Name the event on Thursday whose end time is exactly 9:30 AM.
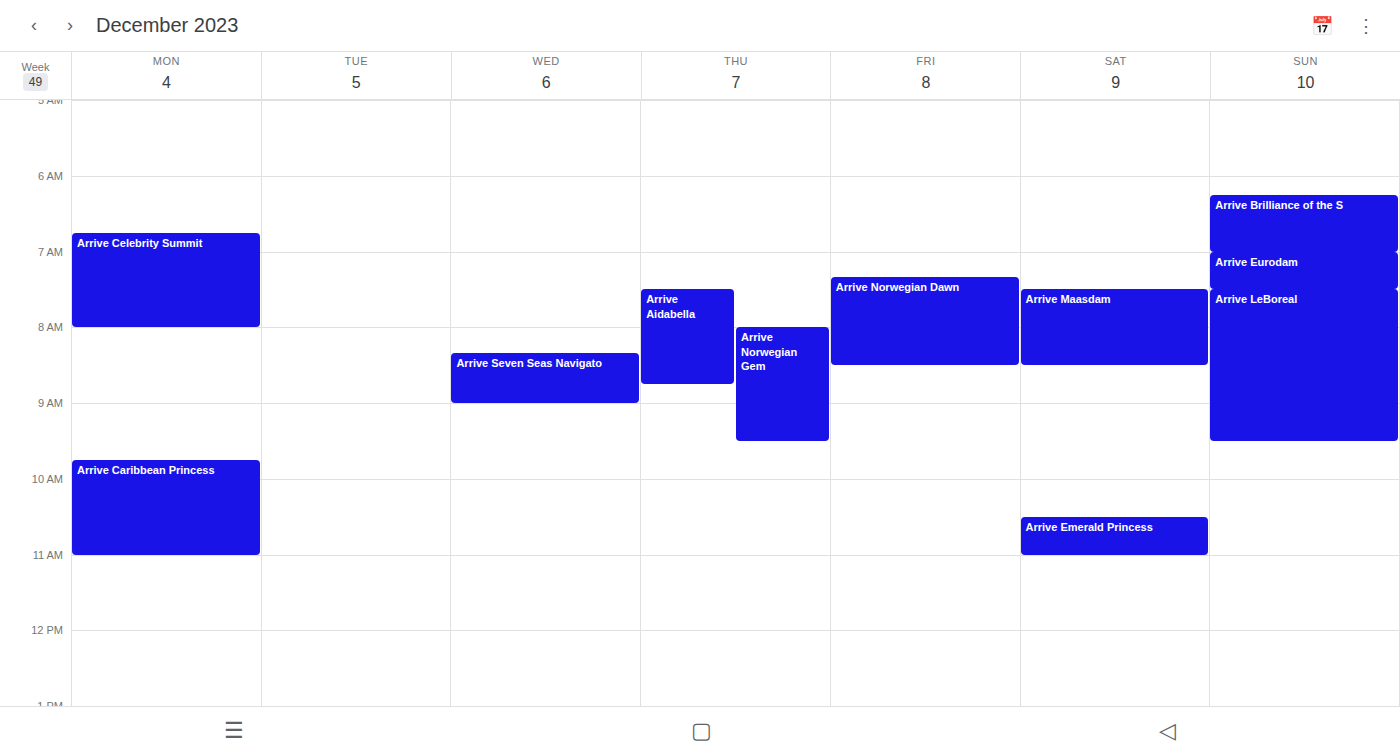
"Arrive Norwegian Gem"